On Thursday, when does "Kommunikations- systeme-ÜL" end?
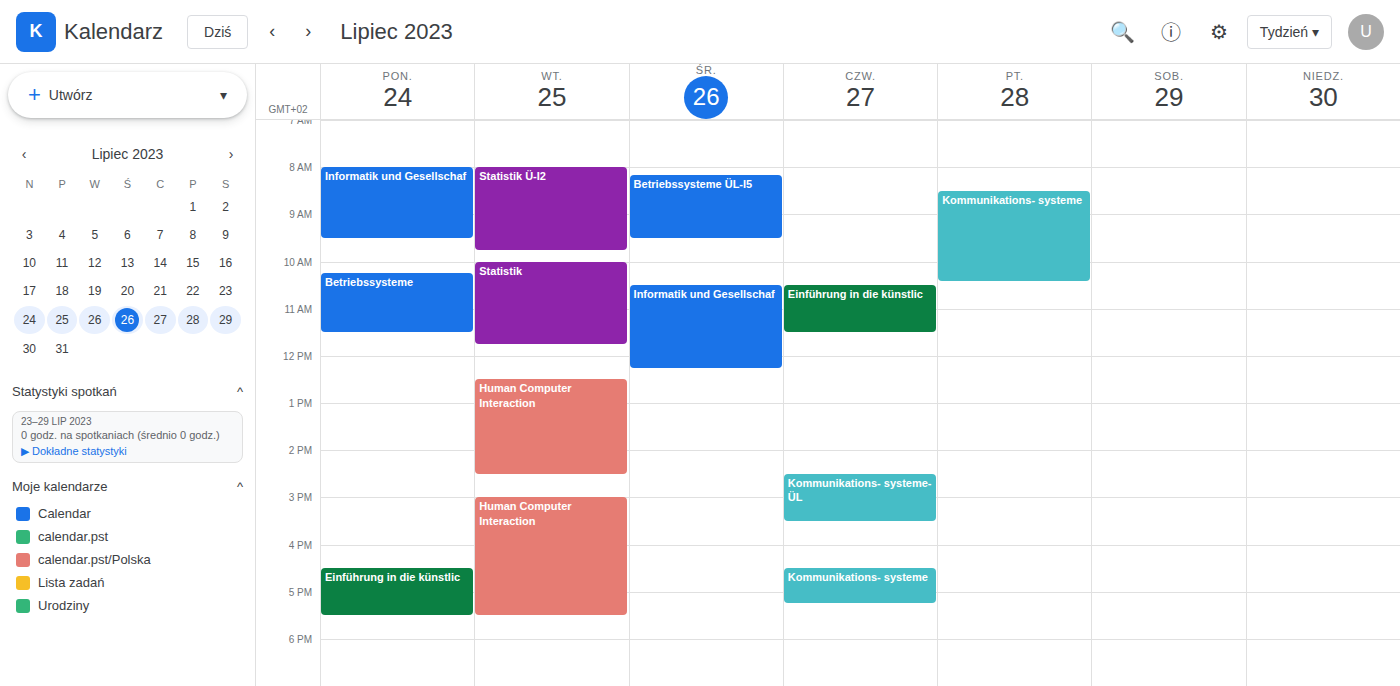
3:30 PM